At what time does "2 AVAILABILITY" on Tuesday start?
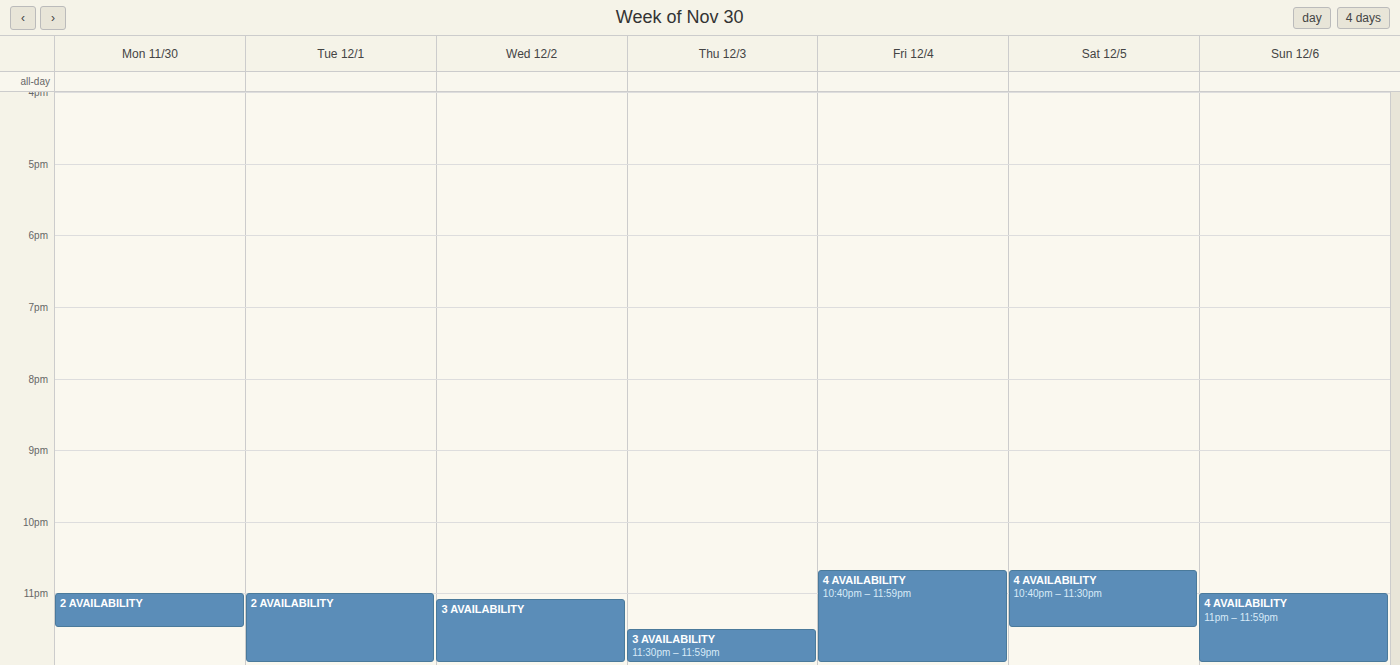
11:00 PM